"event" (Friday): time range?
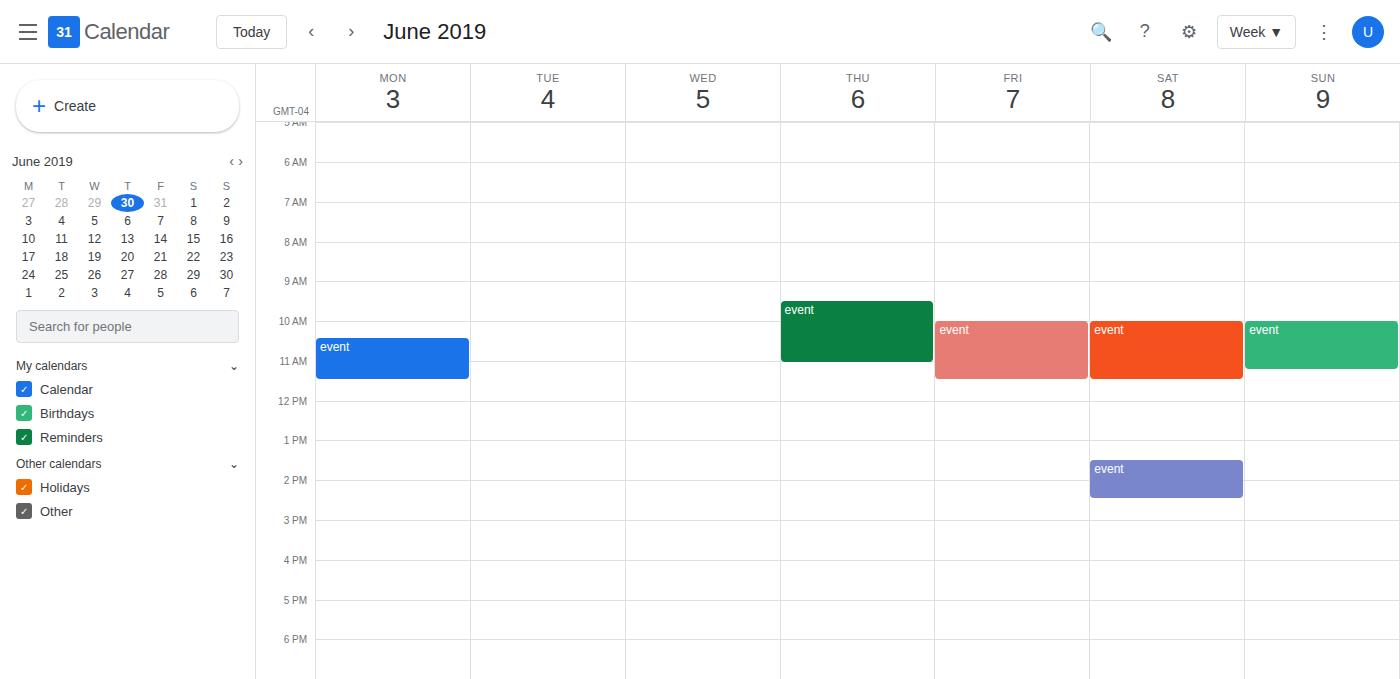
10:00 AM to 11:30 AM